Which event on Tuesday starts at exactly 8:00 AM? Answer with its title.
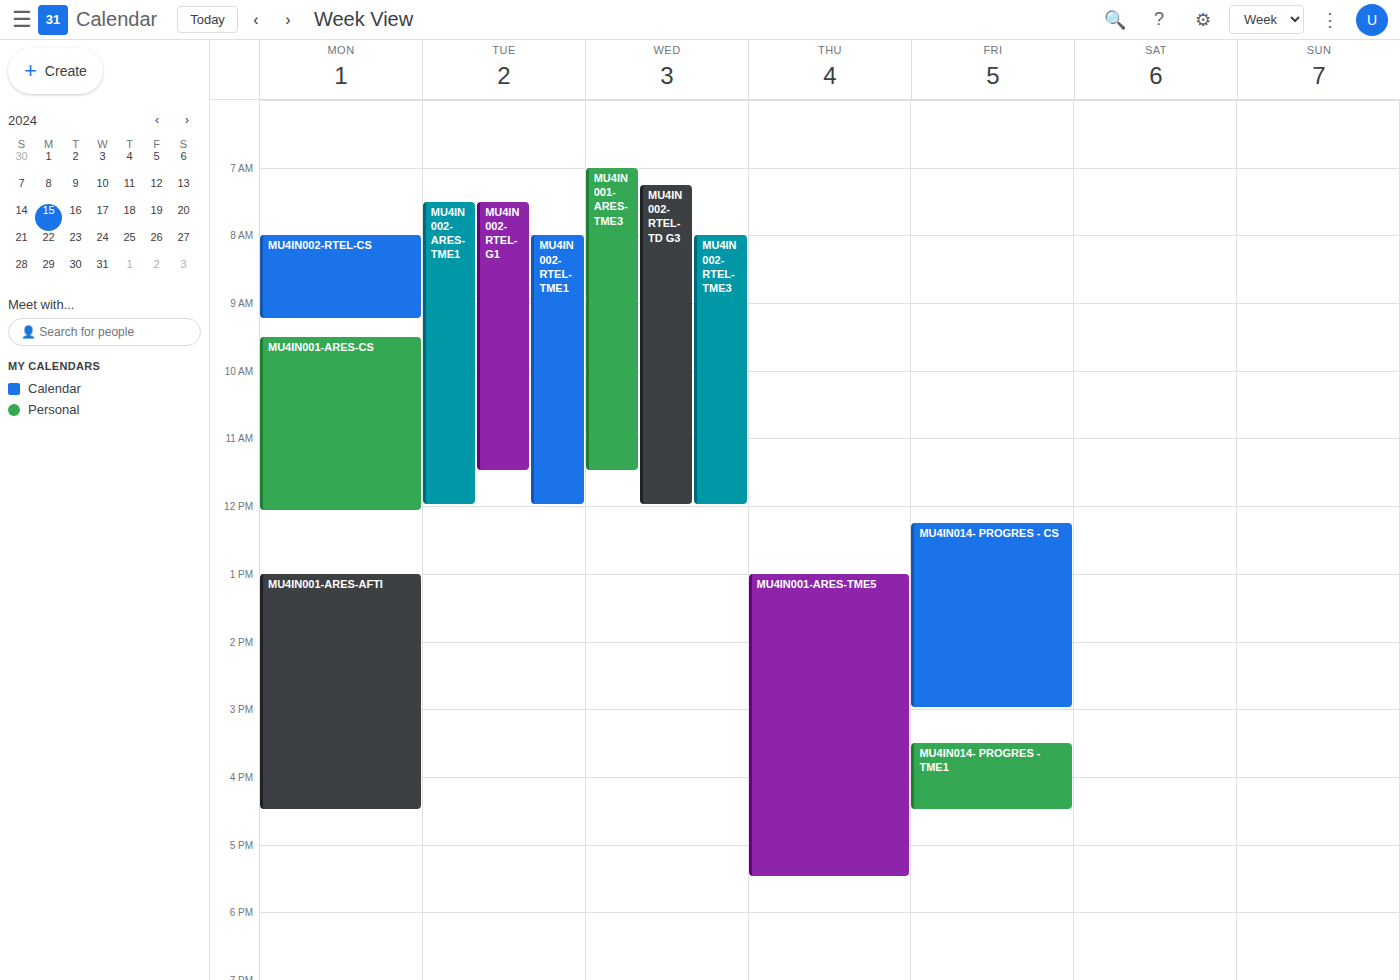
"MU4IN002-RTEL-TME1"